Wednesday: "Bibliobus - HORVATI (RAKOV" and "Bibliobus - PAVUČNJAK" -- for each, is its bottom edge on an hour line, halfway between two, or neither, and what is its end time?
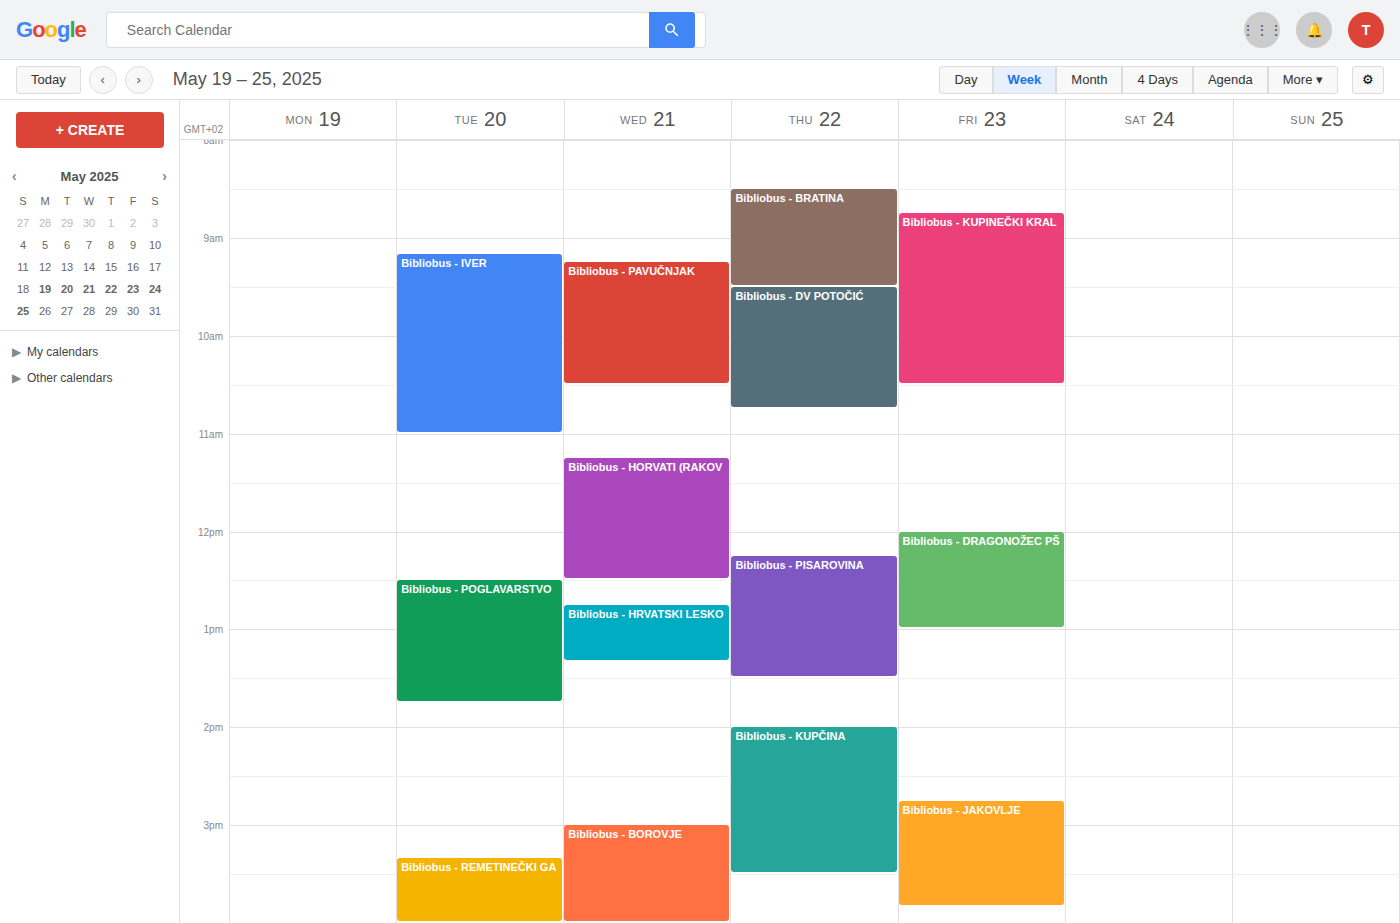
"Bibliobus - HORVATI (RAKOV": 12:30 PM, halfway between the 12 PM and 1 PM lines. "Bibliobus - PAVUČNJAK": 10:30 AM, halfway between the 10 AM and 11 AM lines.